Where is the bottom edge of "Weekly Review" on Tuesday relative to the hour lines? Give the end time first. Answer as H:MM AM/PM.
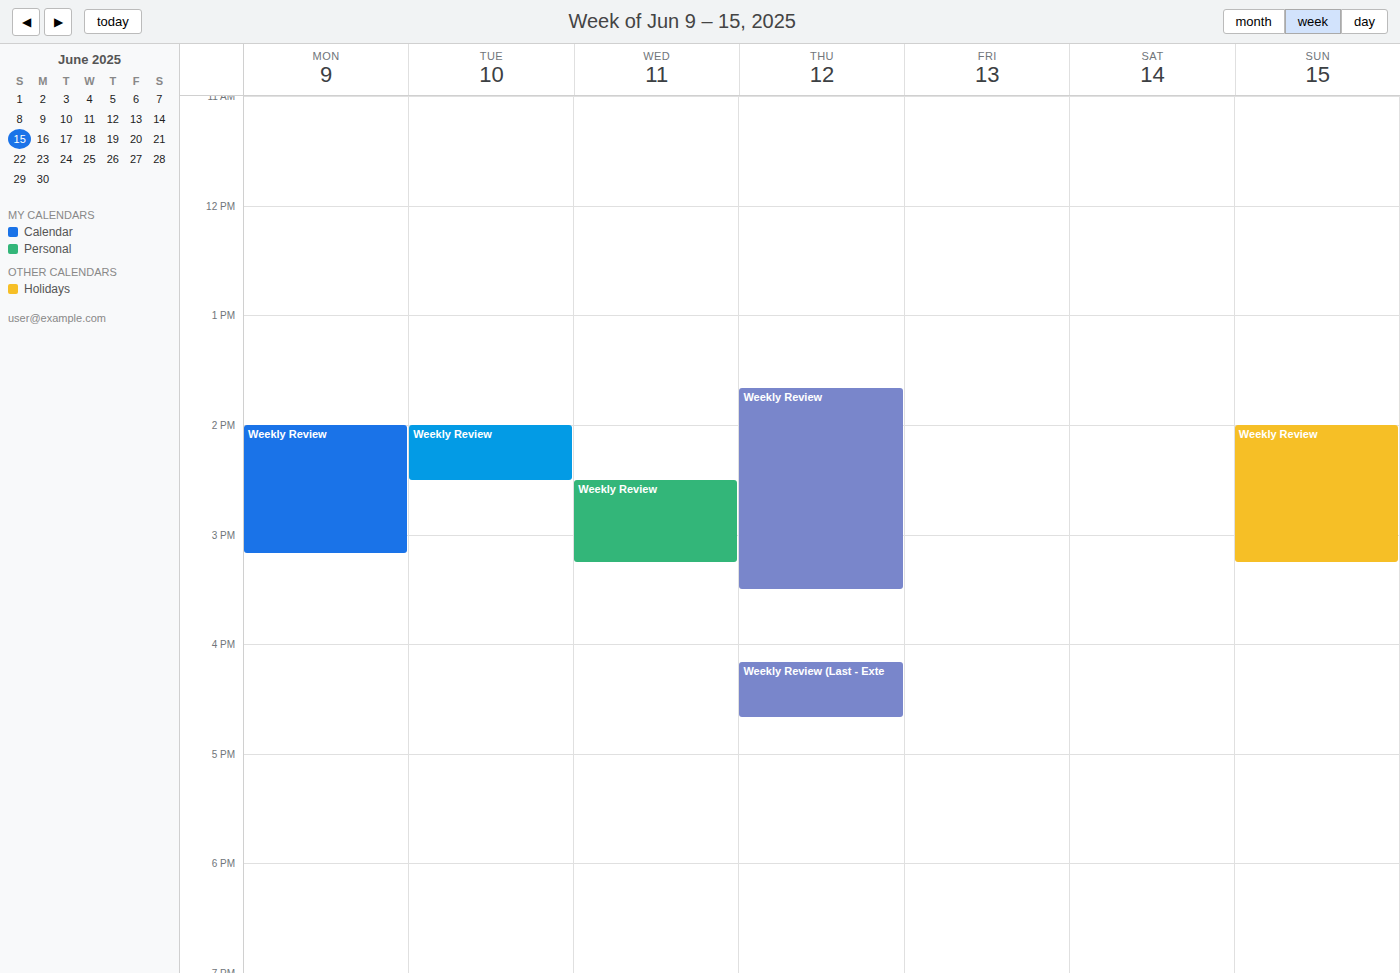
2:30 PM -- halfway between the 2 PM and 3 PM lines.